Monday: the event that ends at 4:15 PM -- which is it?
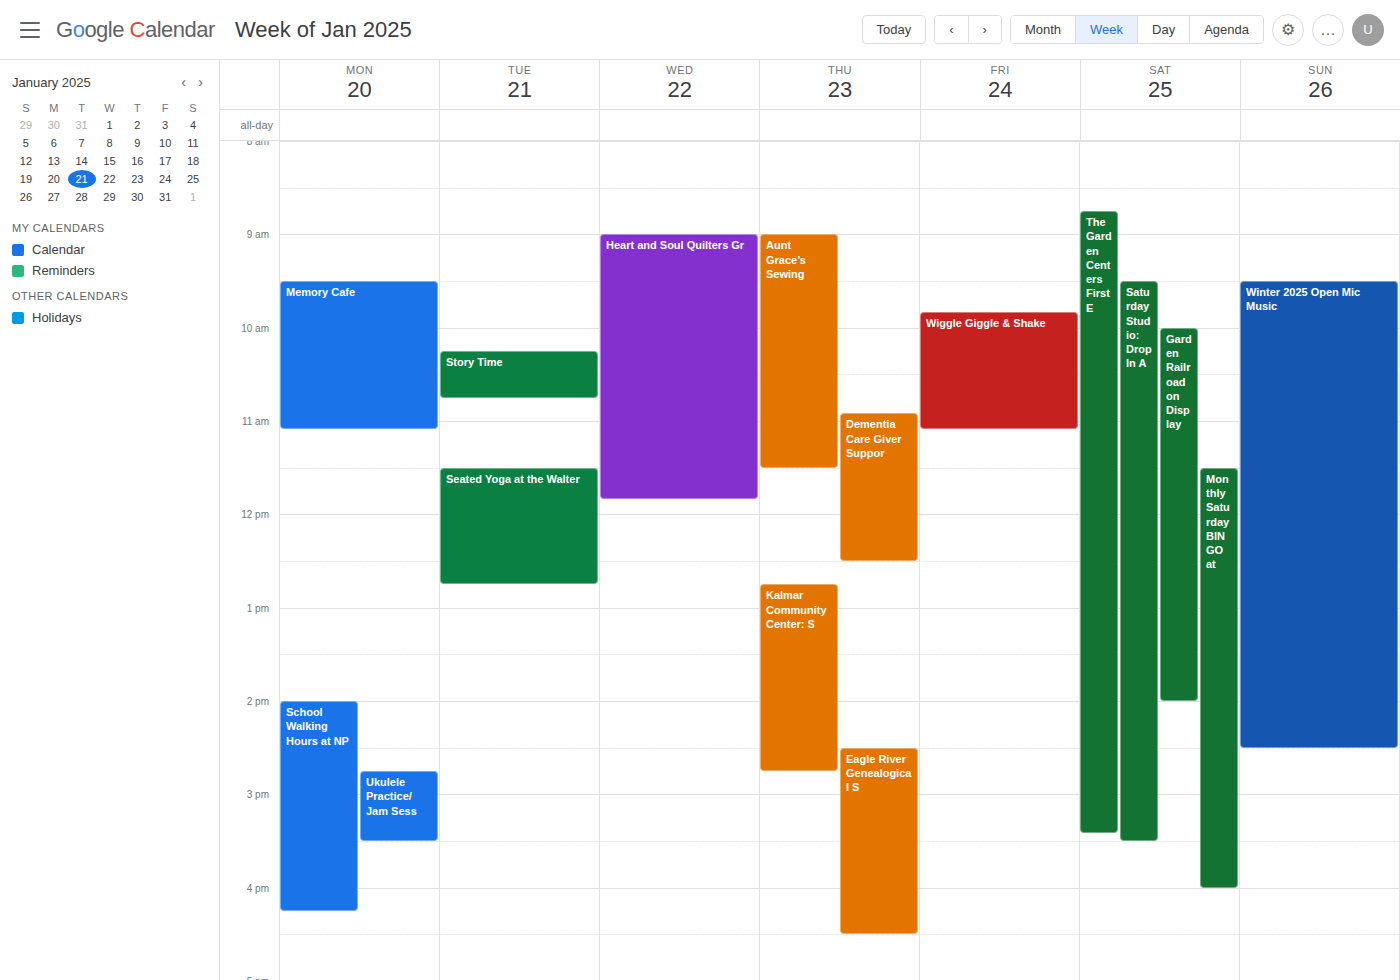
"School Walking Hours at NP"